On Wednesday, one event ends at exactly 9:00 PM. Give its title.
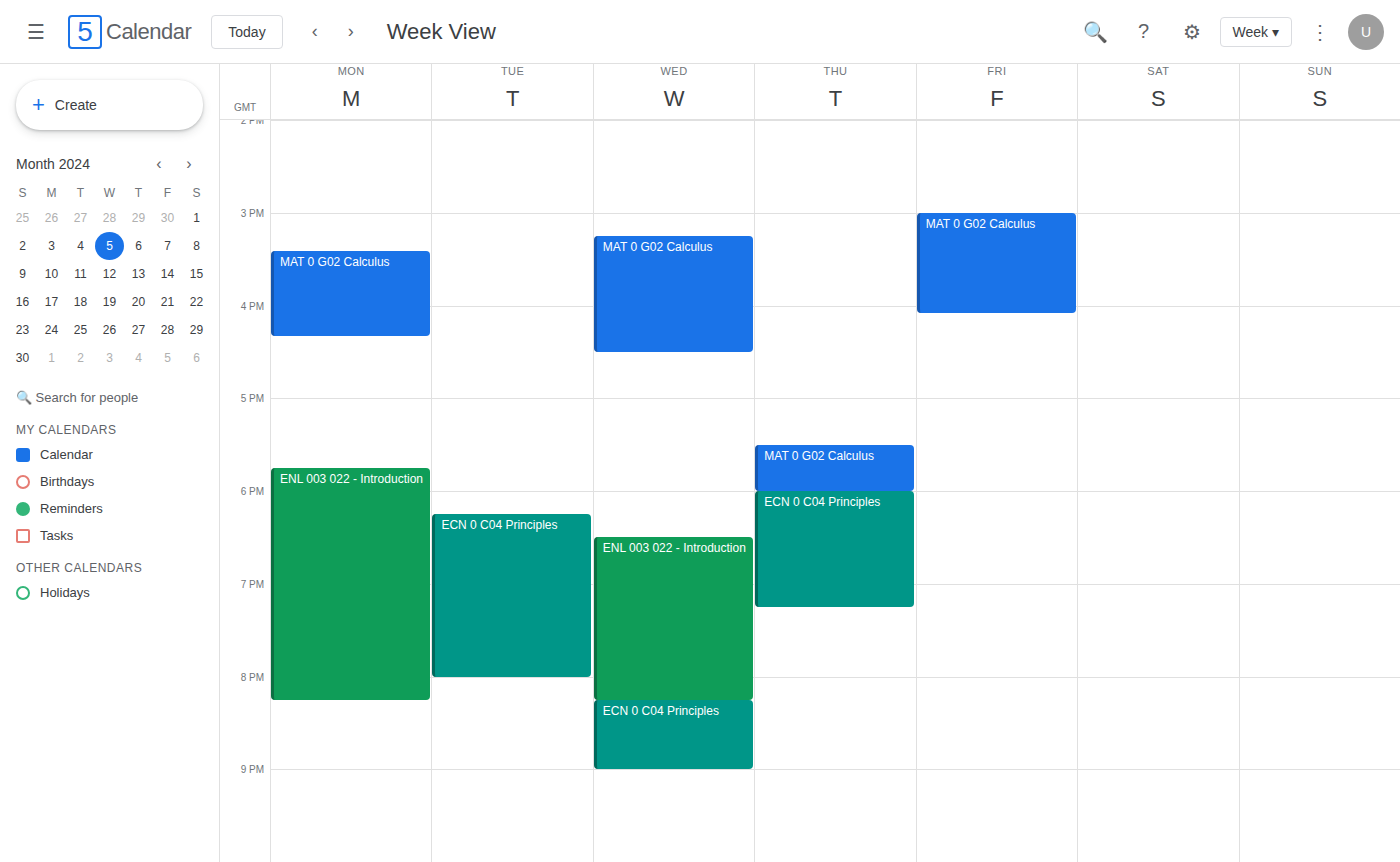
"ECN 0 C04 Principles"